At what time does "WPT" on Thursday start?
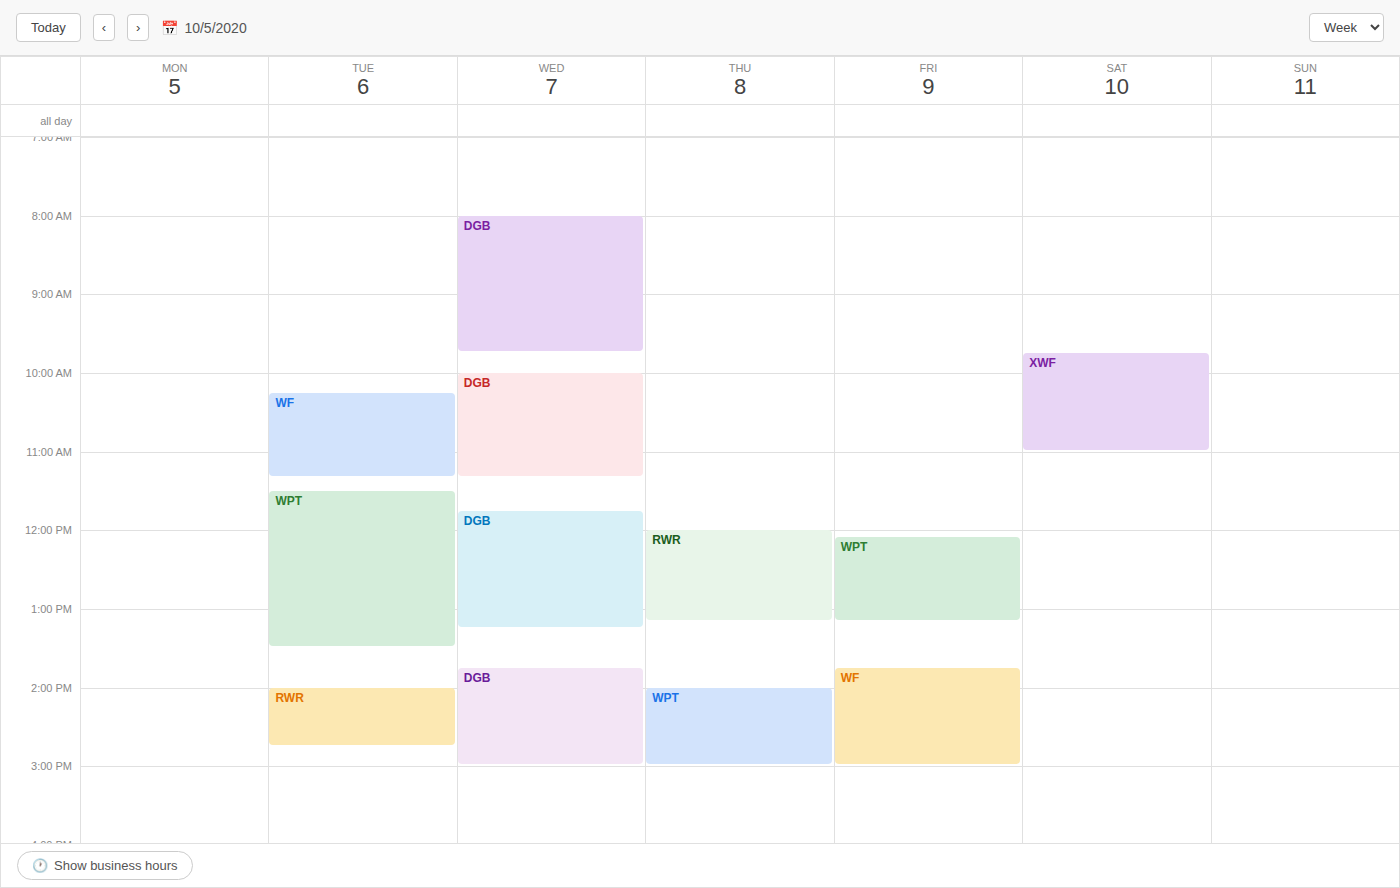
2:00 PM